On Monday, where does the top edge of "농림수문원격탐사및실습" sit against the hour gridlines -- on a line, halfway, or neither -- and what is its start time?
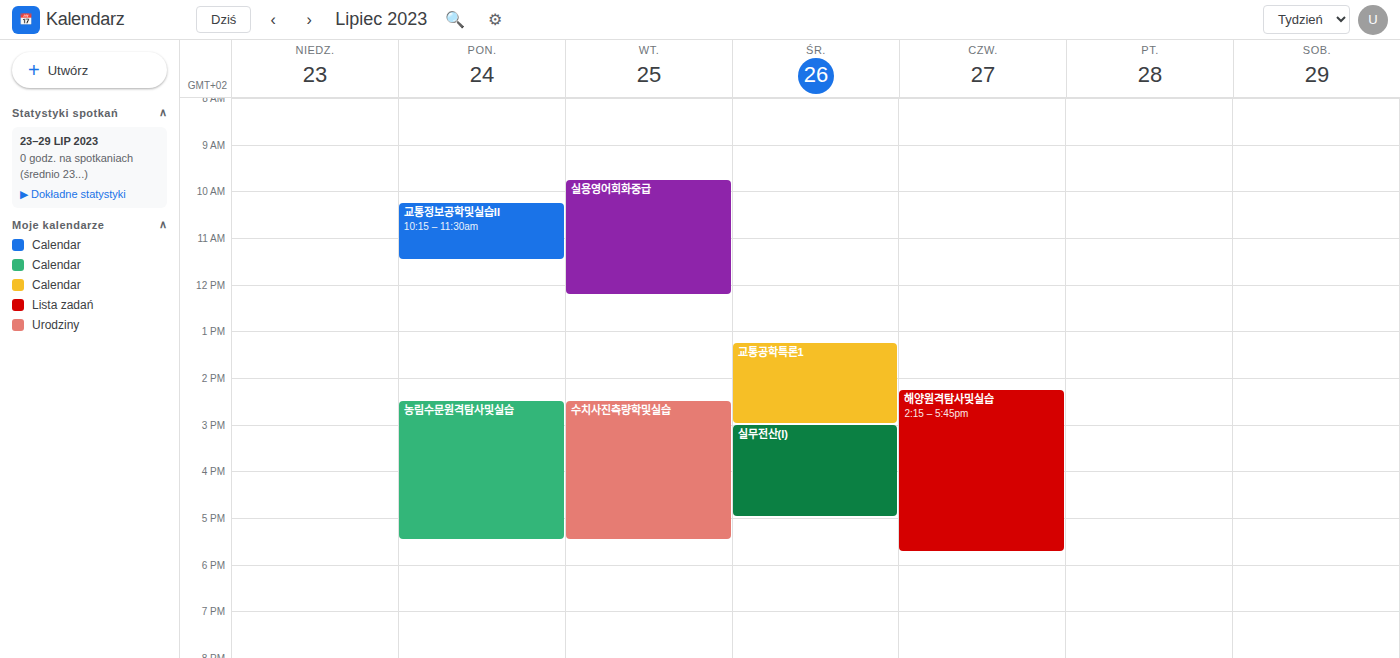
2:30 PM -- halfway between the 2 PM and 3 PM lines.